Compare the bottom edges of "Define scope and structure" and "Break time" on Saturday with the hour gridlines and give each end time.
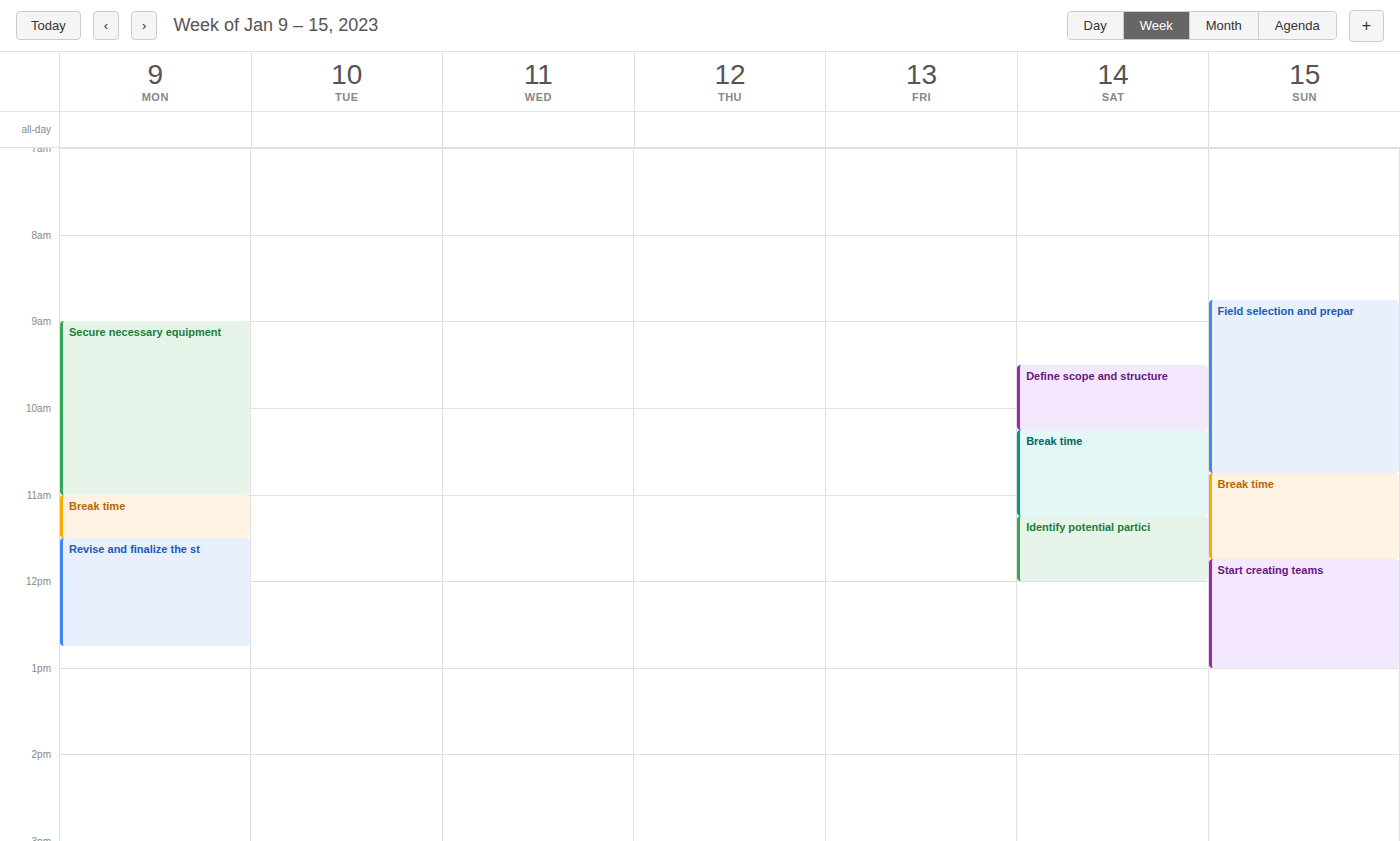
"Define scope and structure": 10:15 AM, neither: a quarter of the way from the 10 AM line to the 11 AM line. "Break time": 11:15 AM, neither: a quarter of the way from the 11 AM line to the 12 PM line.